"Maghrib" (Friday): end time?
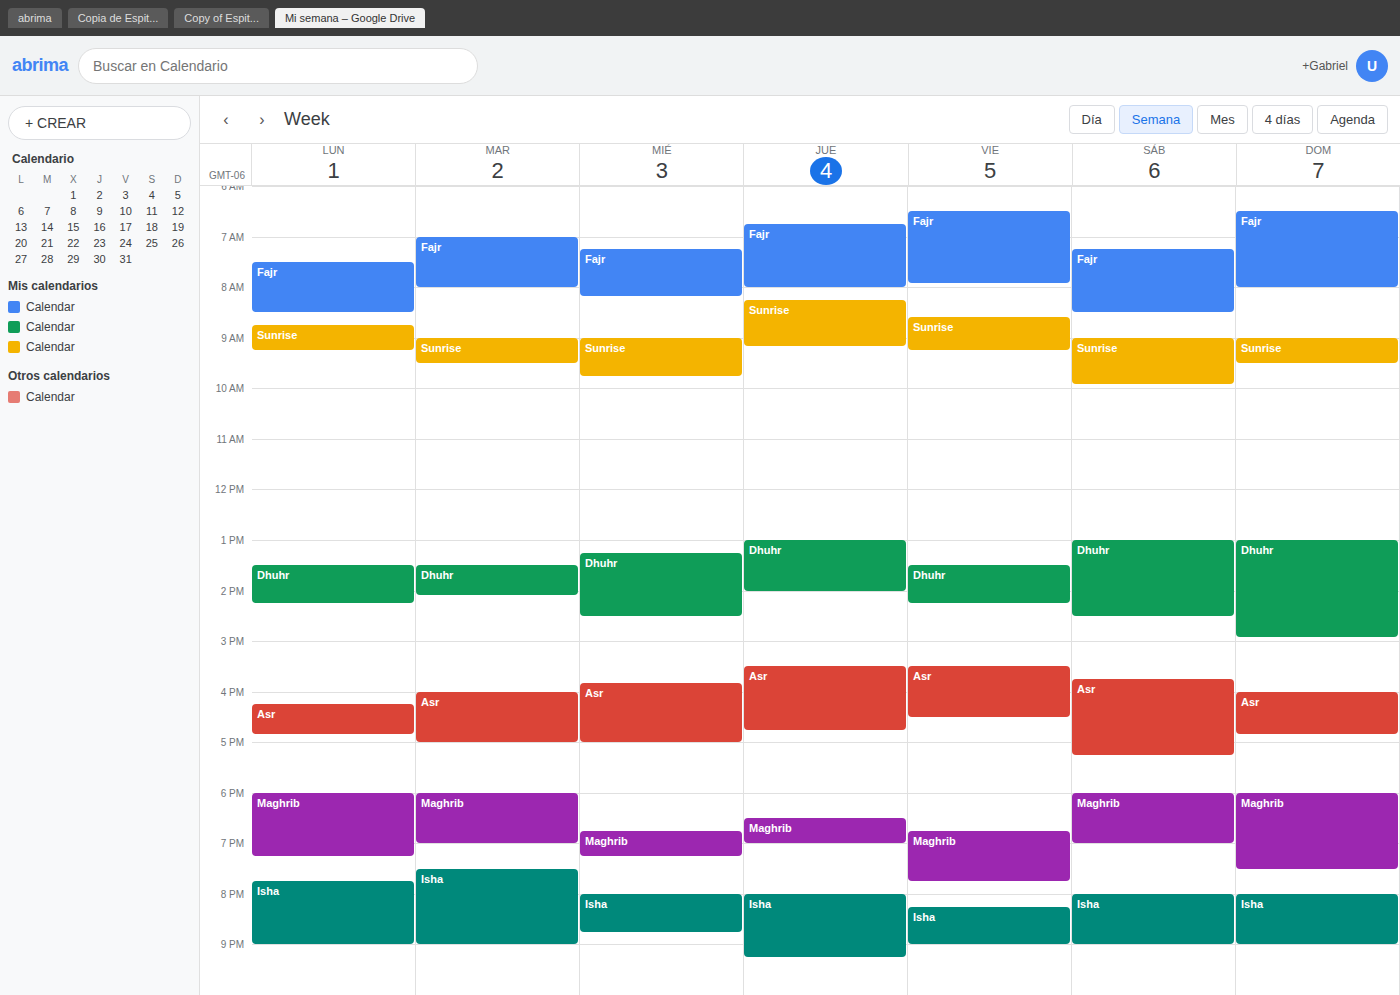
7:45 PM